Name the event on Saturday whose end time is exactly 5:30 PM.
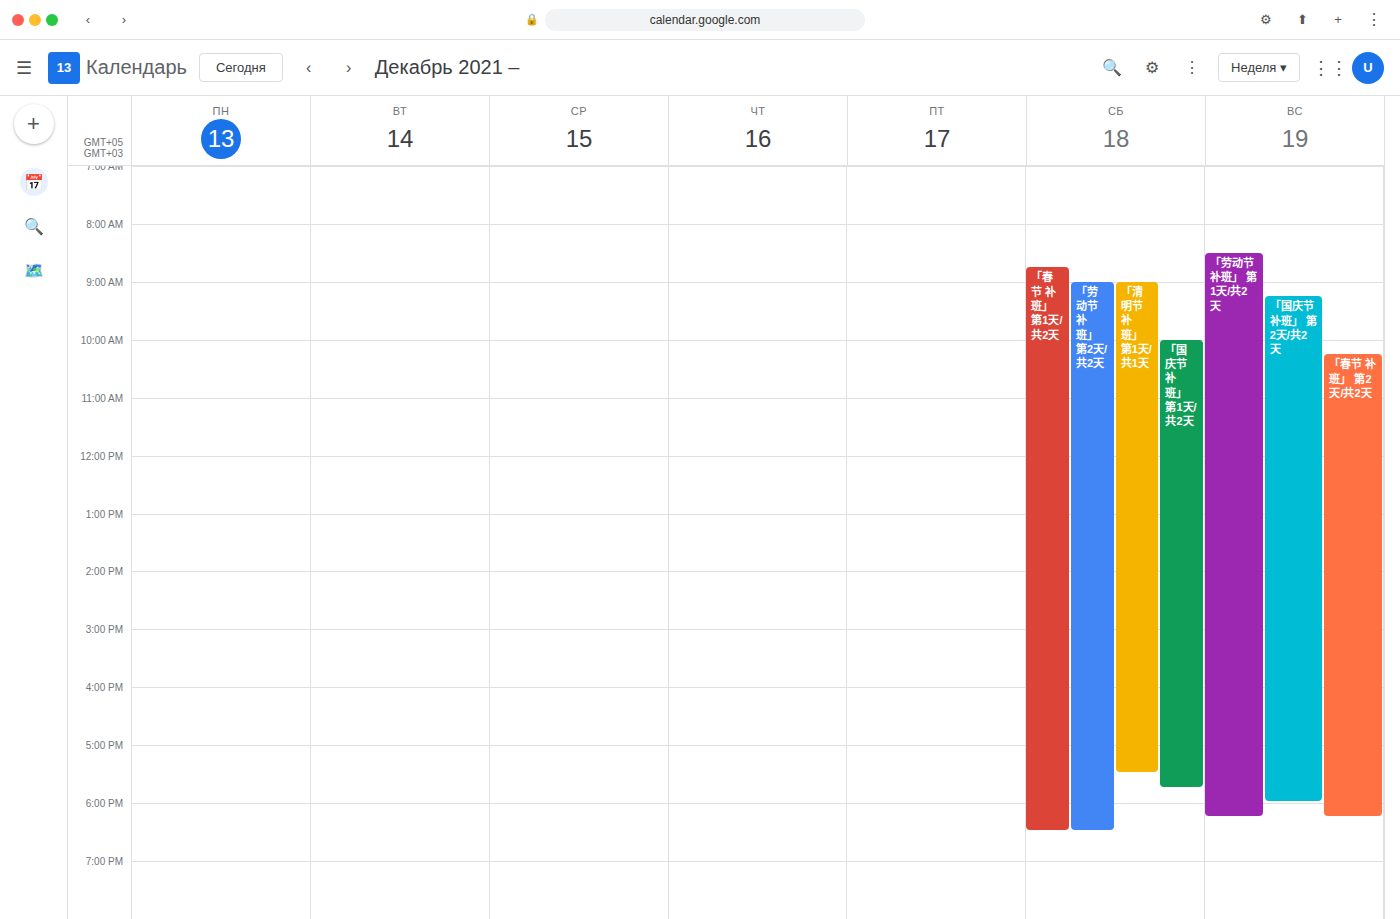
"「清明节 补班」 第1天/共1天"